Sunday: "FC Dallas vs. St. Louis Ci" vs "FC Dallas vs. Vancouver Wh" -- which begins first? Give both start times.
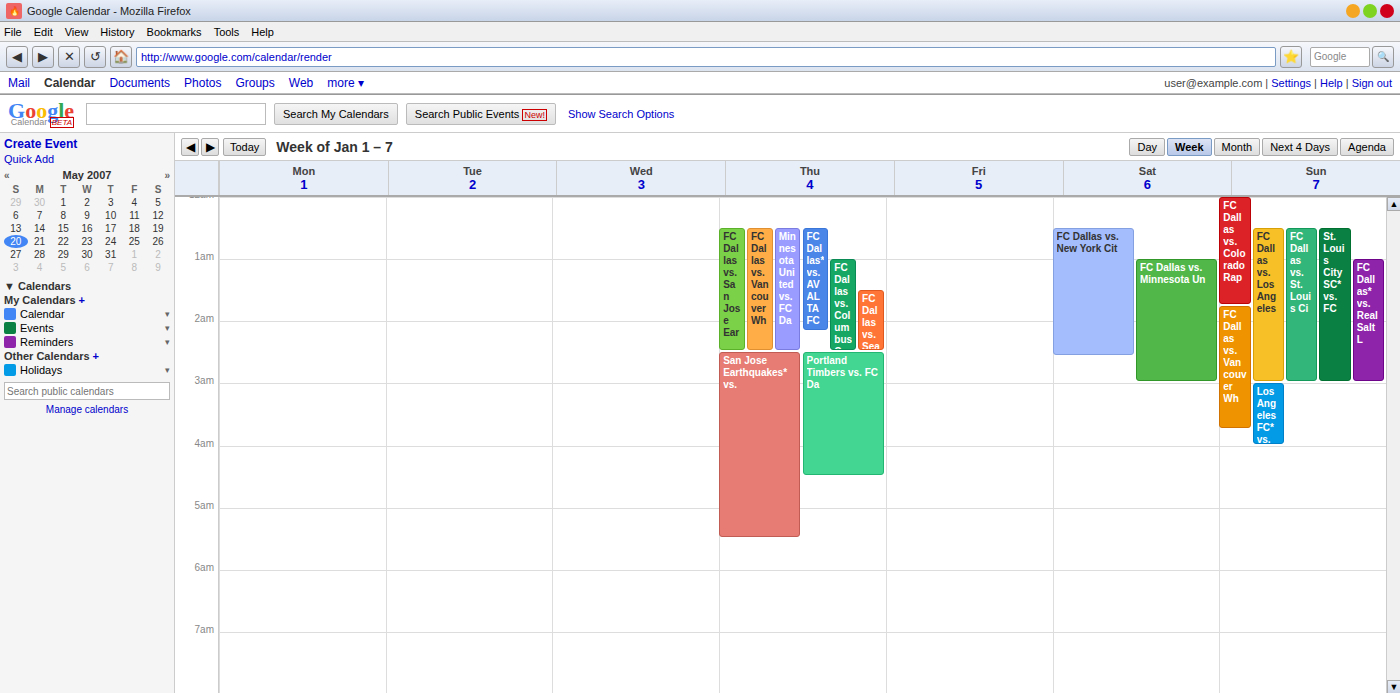
"FC Dallas vs. St. Louis Ci" 12:30 AM; "FC Dallas vs. Vancouver Wh" 1:45 AM.